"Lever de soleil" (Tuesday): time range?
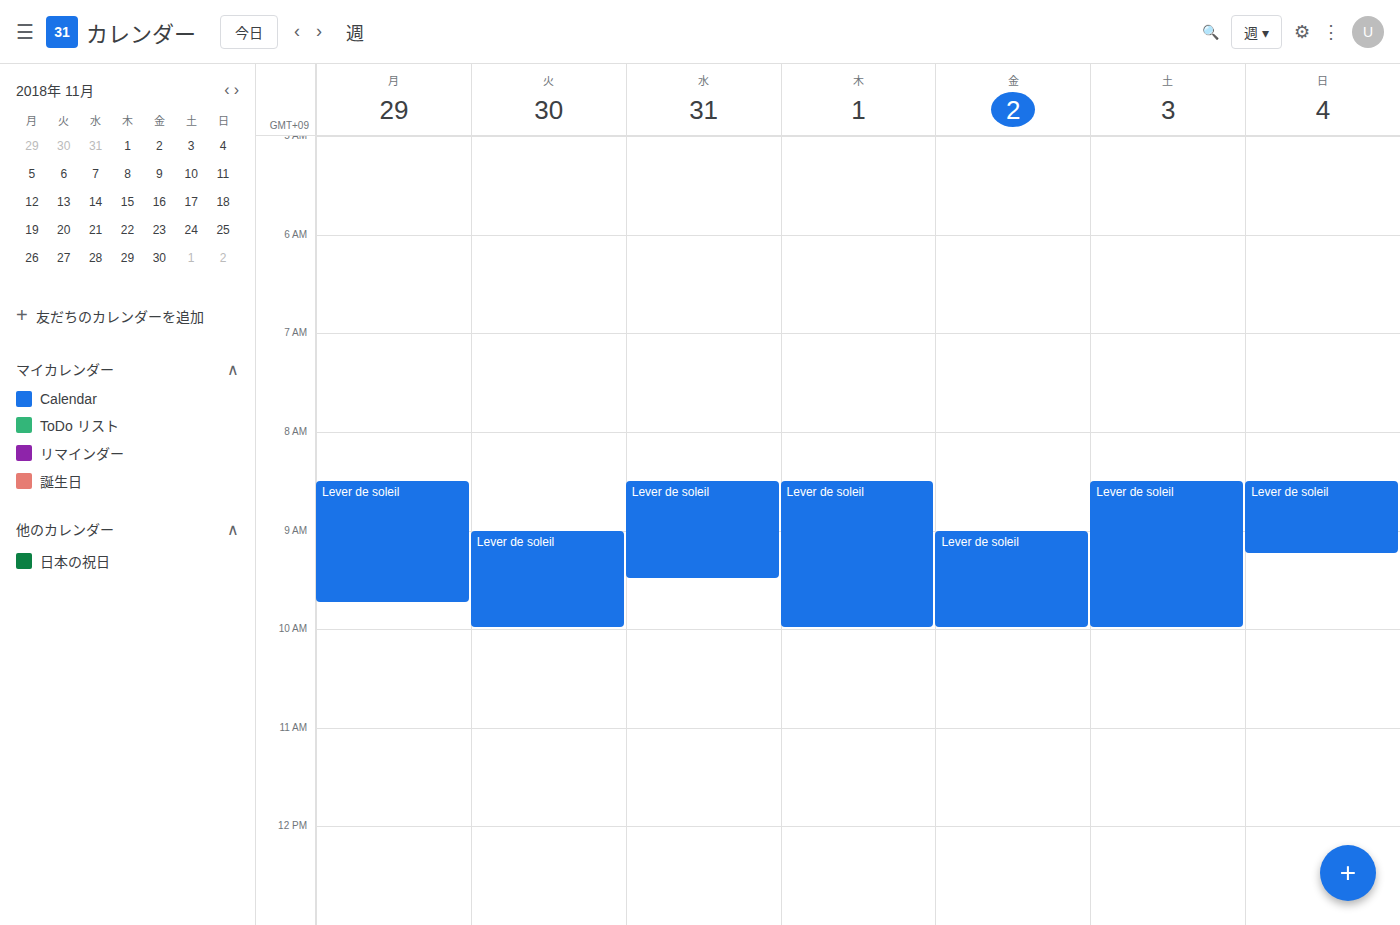
9:00 AM to 10:00 AM